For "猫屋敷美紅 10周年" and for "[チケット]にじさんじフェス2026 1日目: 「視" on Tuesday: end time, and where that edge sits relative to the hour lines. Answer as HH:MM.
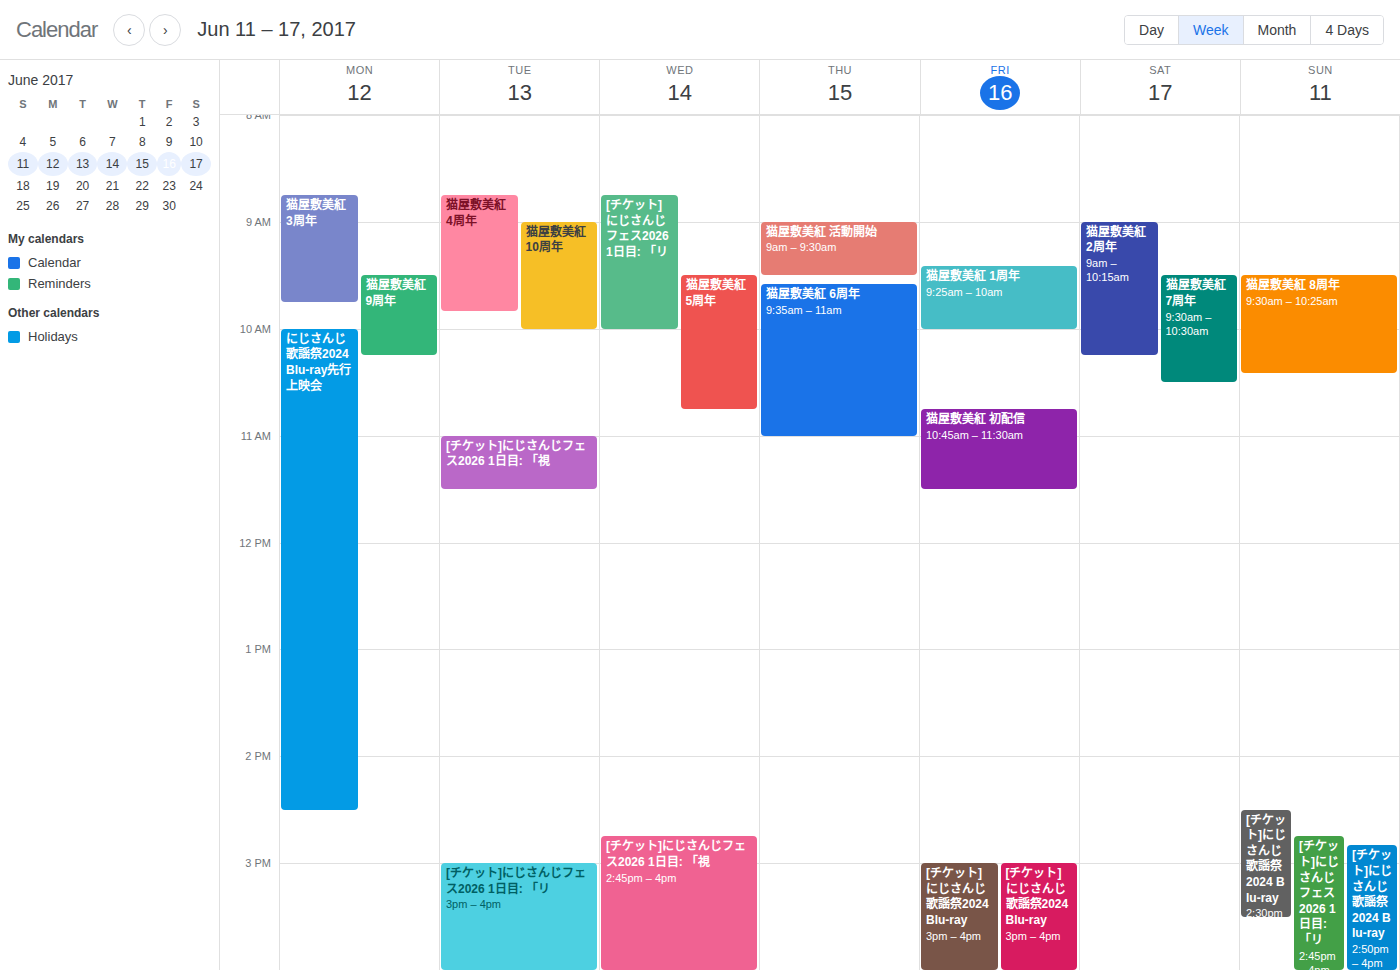
"猫屋敷美紅 10周年": 10:00, exactly on the 10:00 line. "[チケット]にじさんじフェス2026 1日目: 「視": 11:30, halfway between the 11:00 and 12:00 lines.